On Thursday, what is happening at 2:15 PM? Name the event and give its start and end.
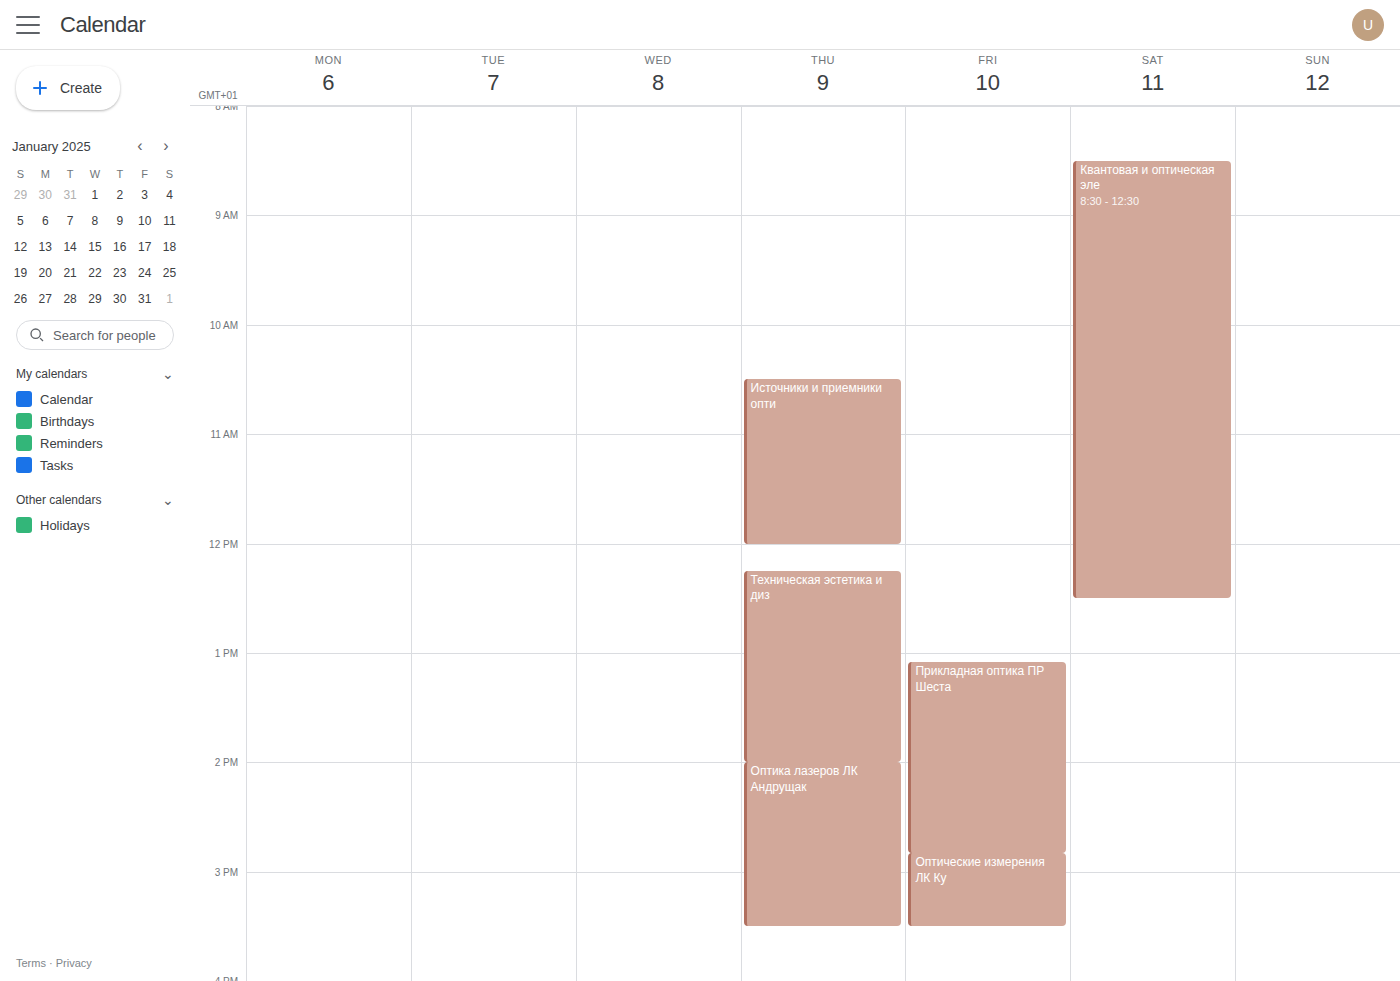
"Оптика лазеров ЛК Андрущак", 2:00 PM to 3:30 PM